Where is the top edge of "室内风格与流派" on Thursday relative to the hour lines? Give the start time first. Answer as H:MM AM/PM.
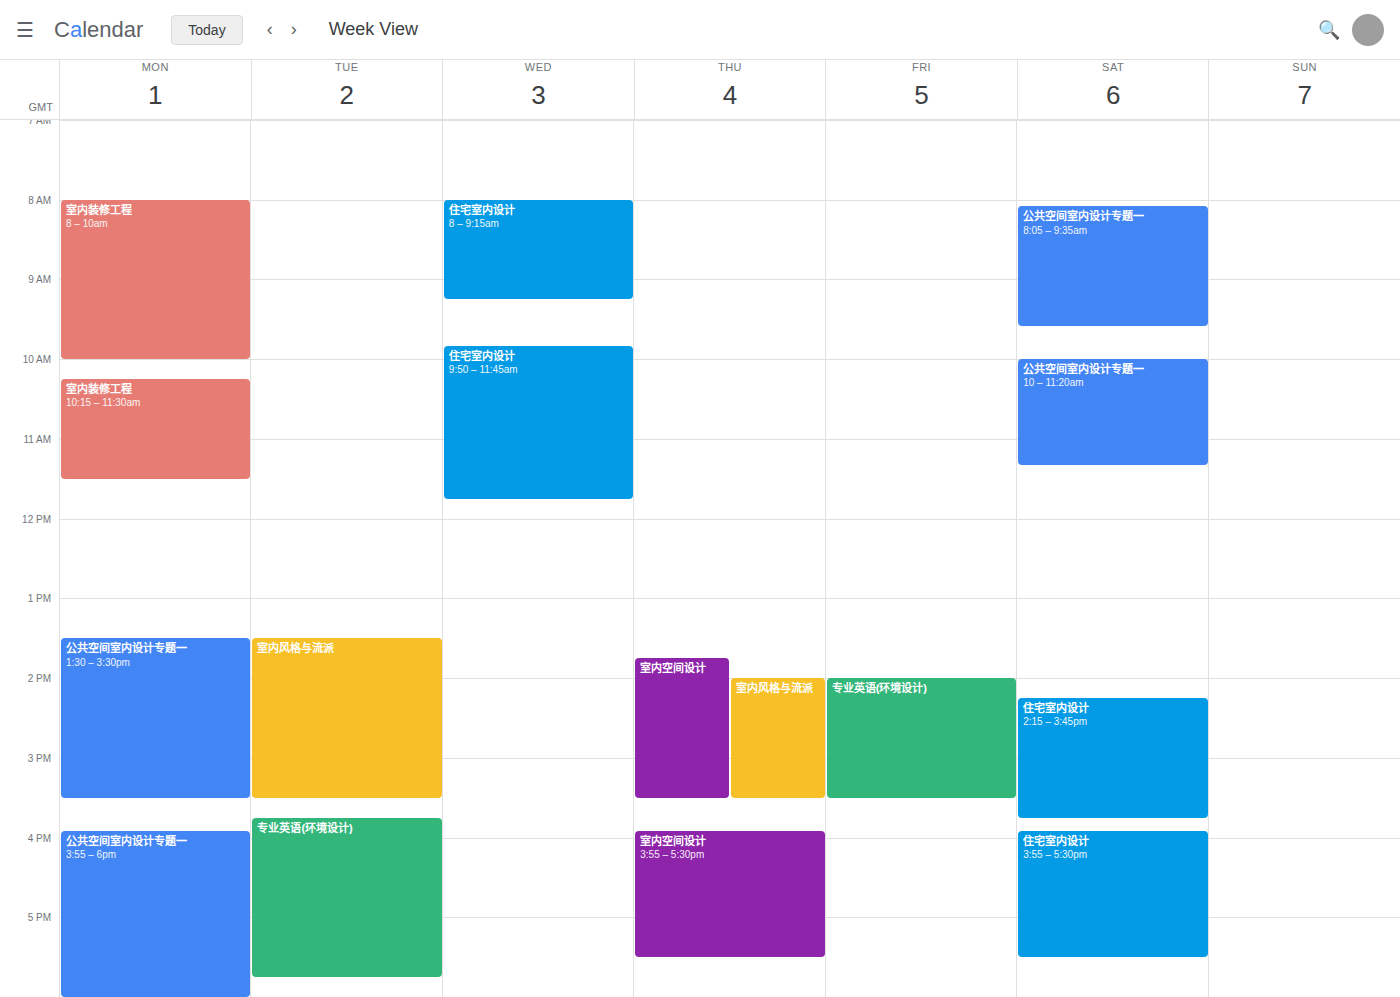
2:00 PM -- exactly on the 2 PM line.